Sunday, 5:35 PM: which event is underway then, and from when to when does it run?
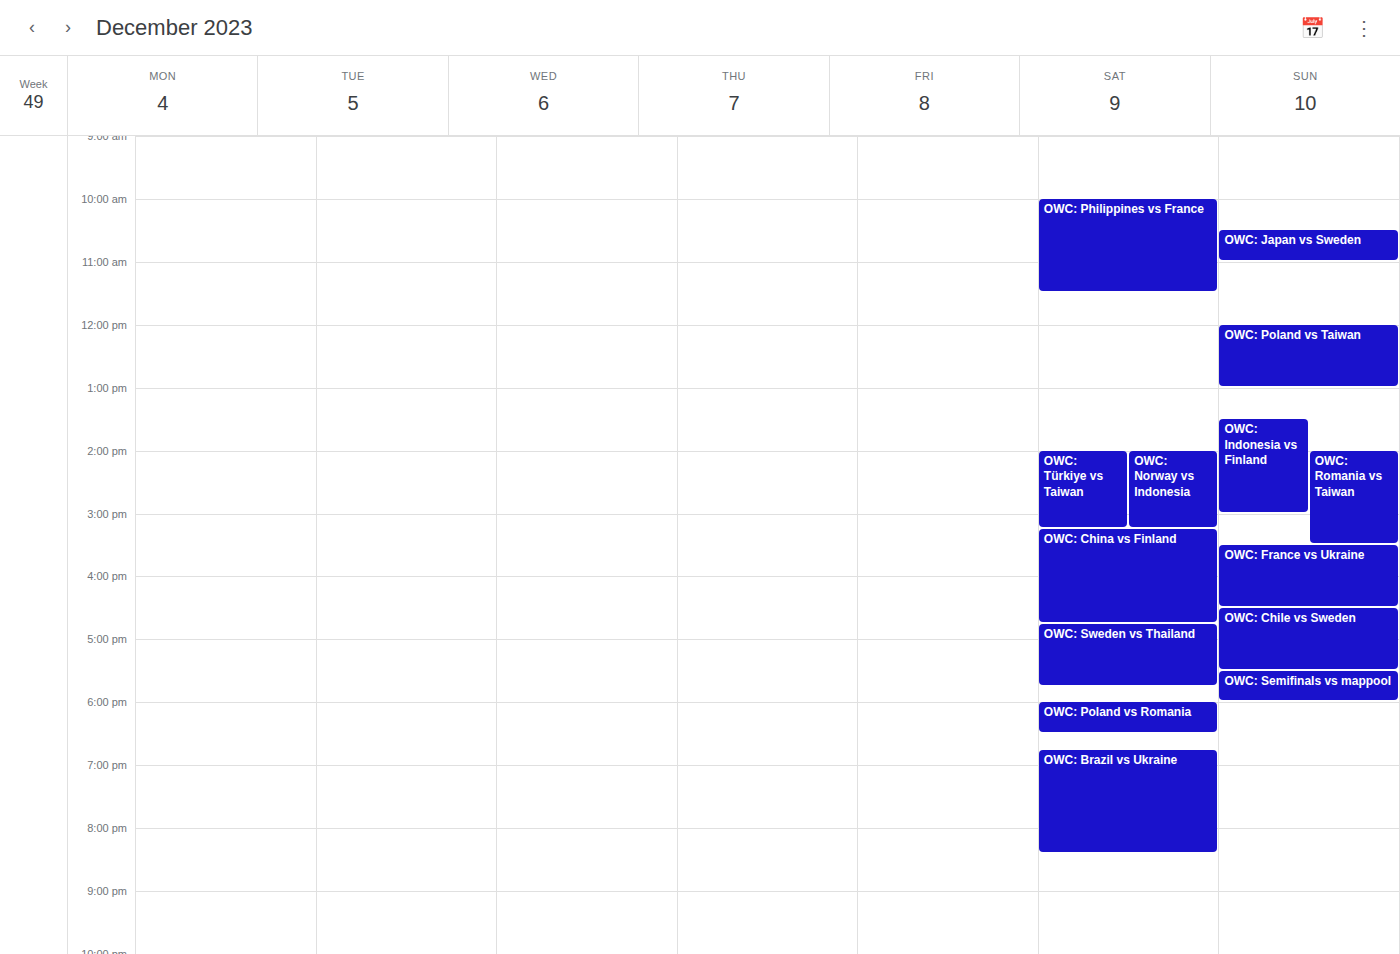
"OWC: Semifinals vs mappool", 5:30 PM to 6:00 PM